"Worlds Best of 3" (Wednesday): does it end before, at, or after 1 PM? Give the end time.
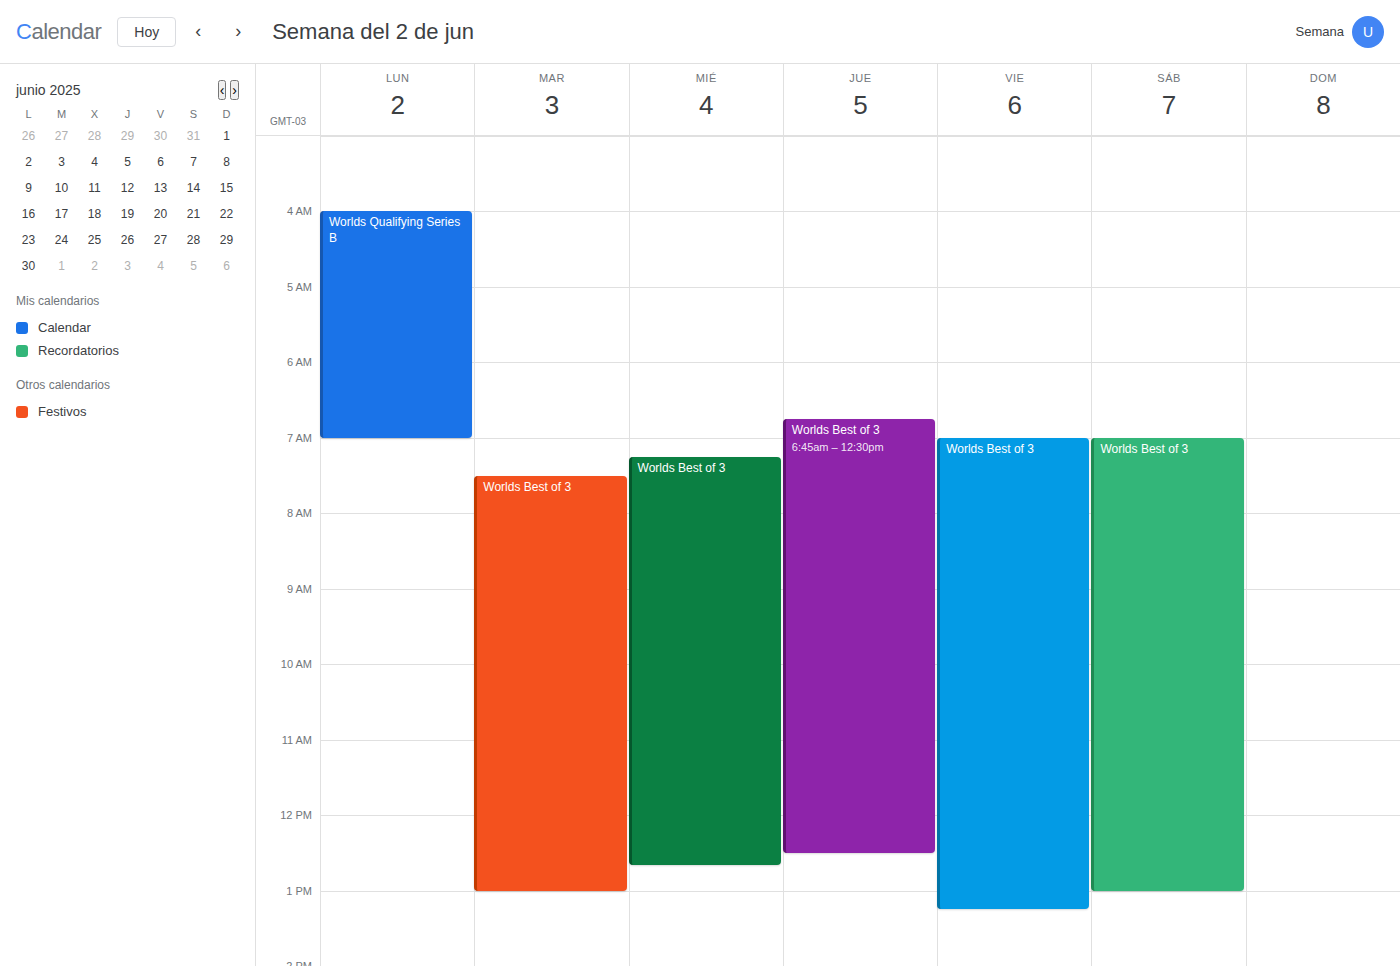
12:40 PM -- before 1 PM, 20 minutes above the 1 PM line.